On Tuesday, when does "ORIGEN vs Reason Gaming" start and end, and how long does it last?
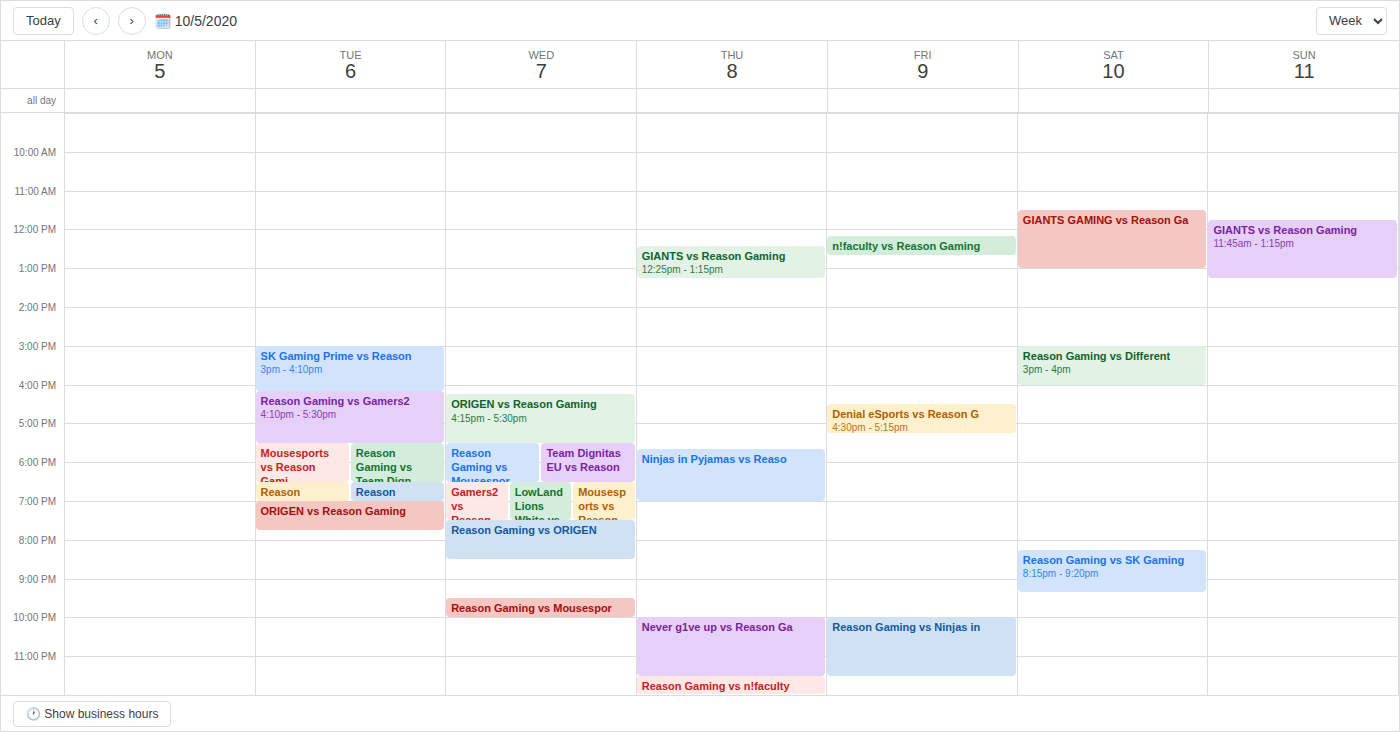
7:00 PM to 7:45 PM, 45 minutes